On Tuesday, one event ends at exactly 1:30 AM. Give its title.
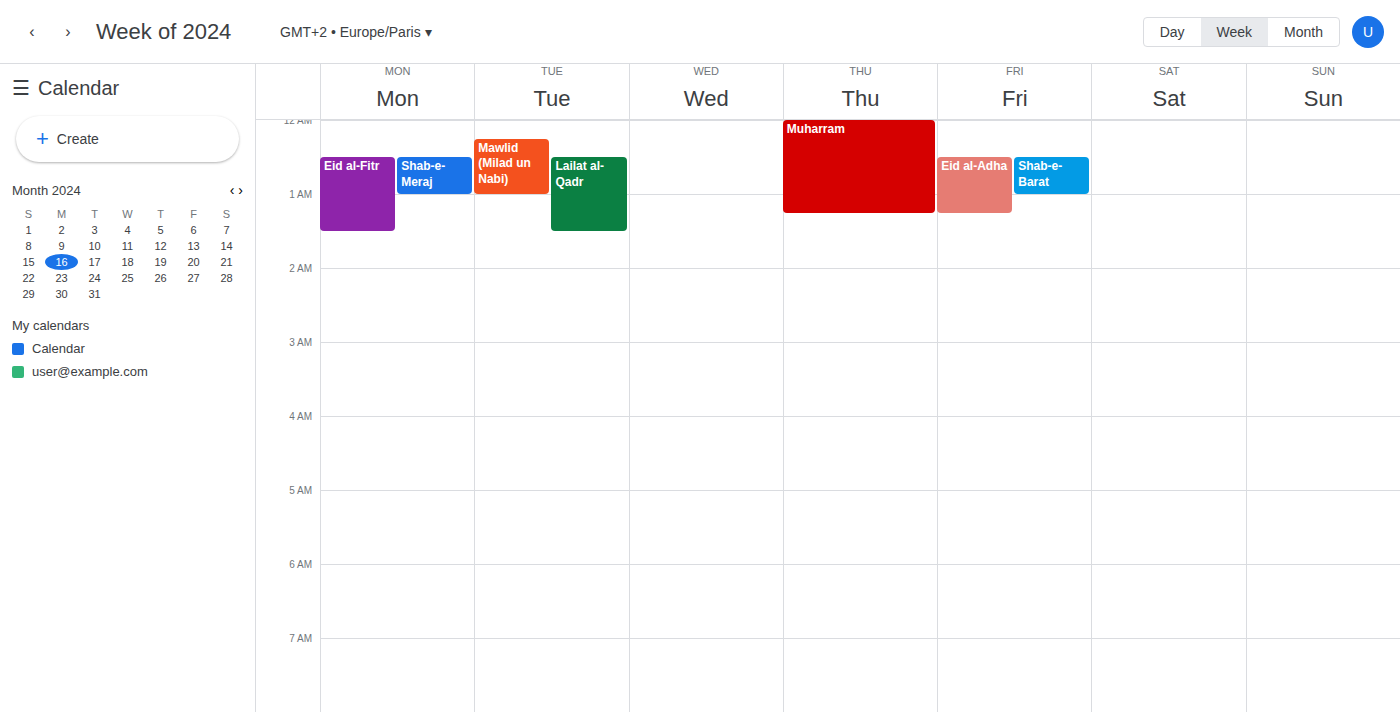
"Lailat al-Qadr"